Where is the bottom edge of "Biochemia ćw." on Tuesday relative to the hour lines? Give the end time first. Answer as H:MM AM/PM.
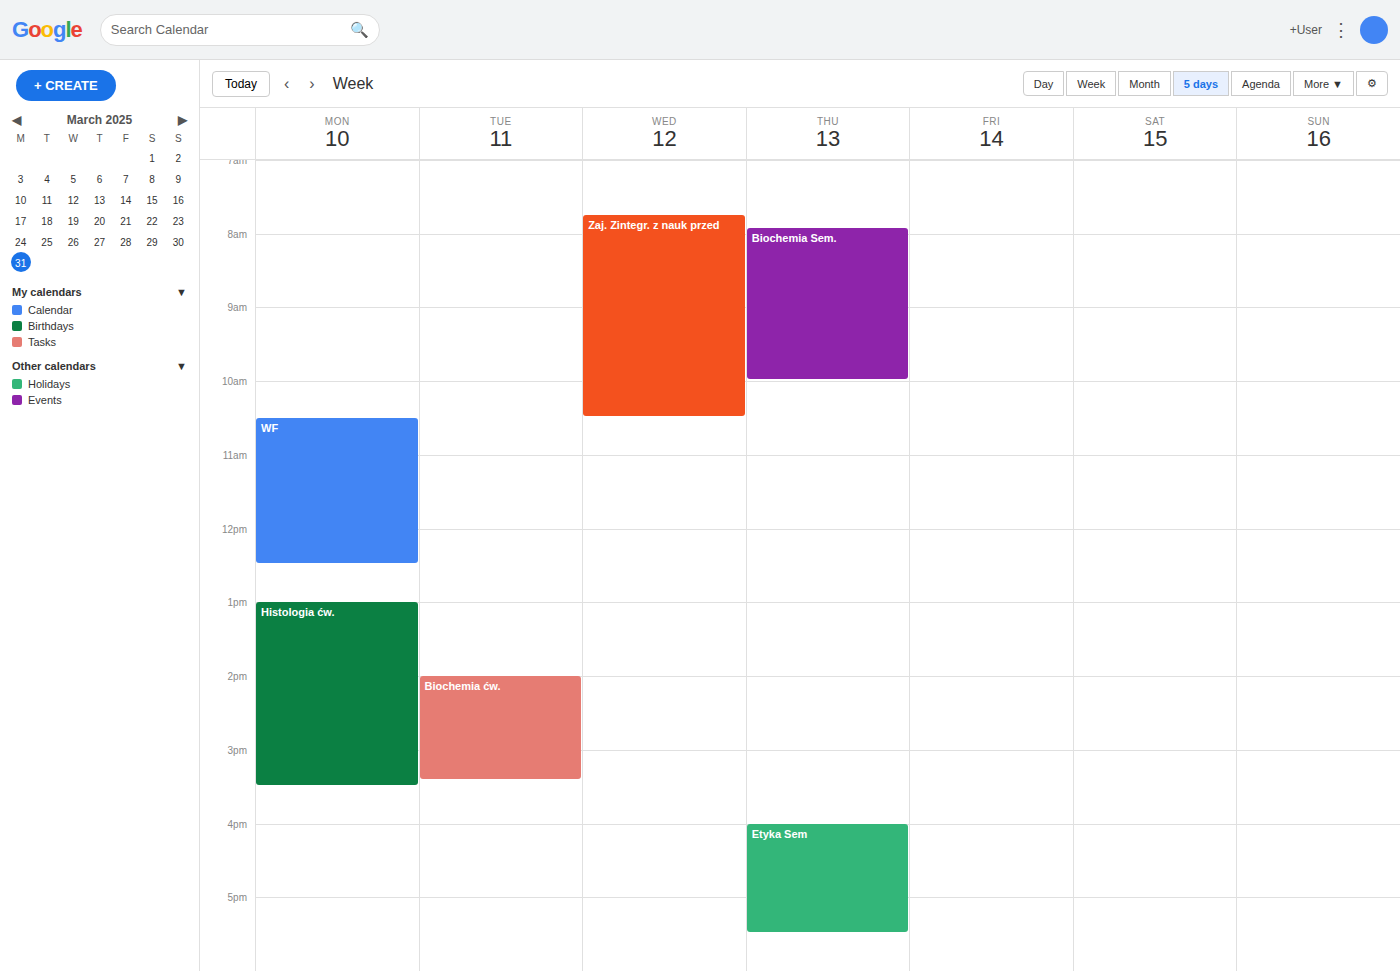
3:25 PM -- neither: 25 minutes below the 3 PM line and 35 minutes above the 4 PM line.